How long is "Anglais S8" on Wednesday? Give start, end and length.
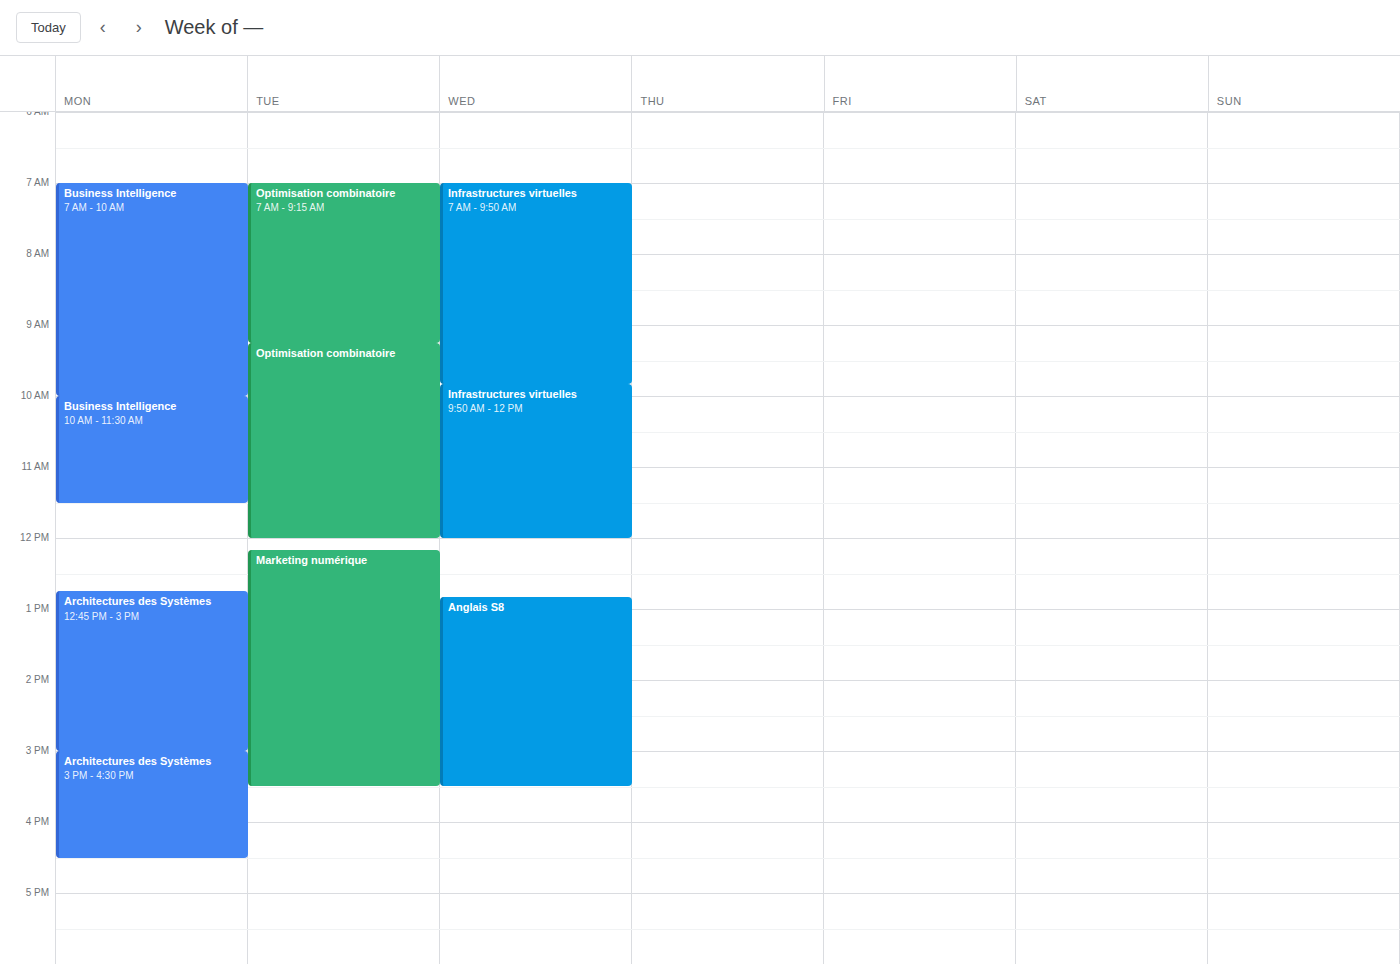
12:50 PM to 3:30 PM, 2 hours 40 minutes